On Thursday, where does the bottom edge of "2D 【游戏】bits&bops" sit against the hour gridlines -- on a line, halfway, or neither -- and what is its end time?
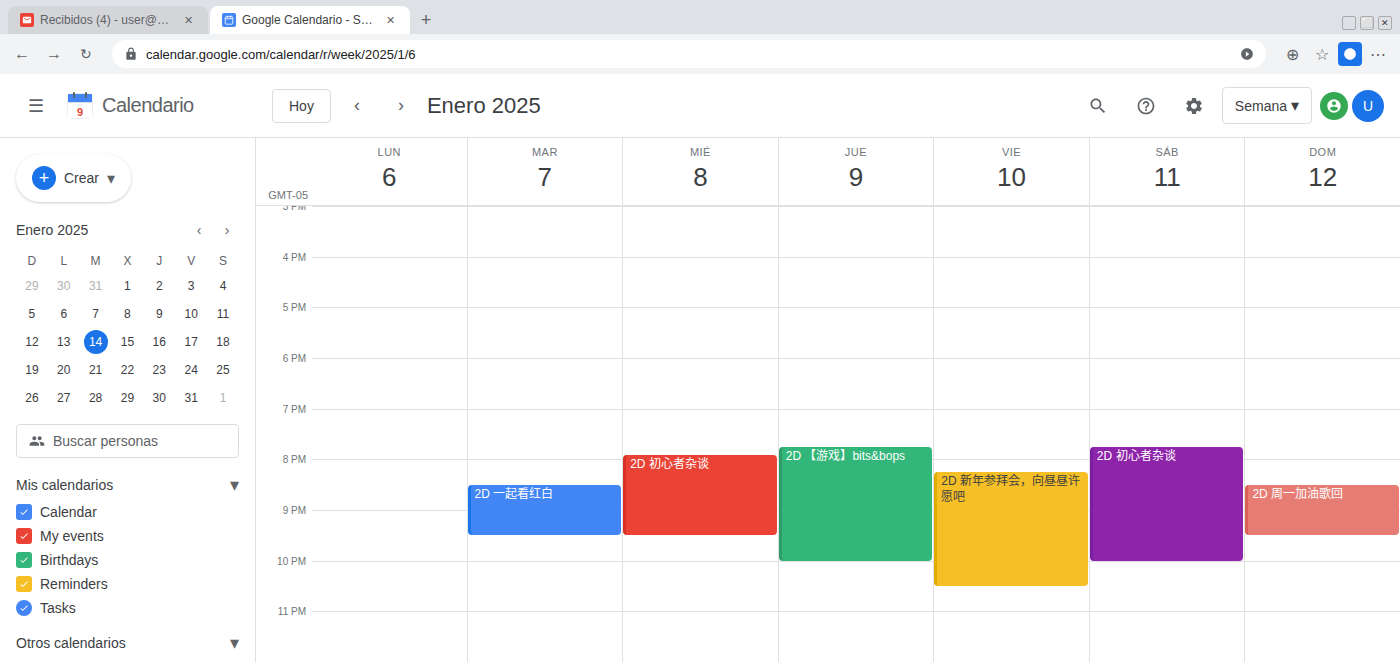
22:00 -- exactly on the 22:00 line.